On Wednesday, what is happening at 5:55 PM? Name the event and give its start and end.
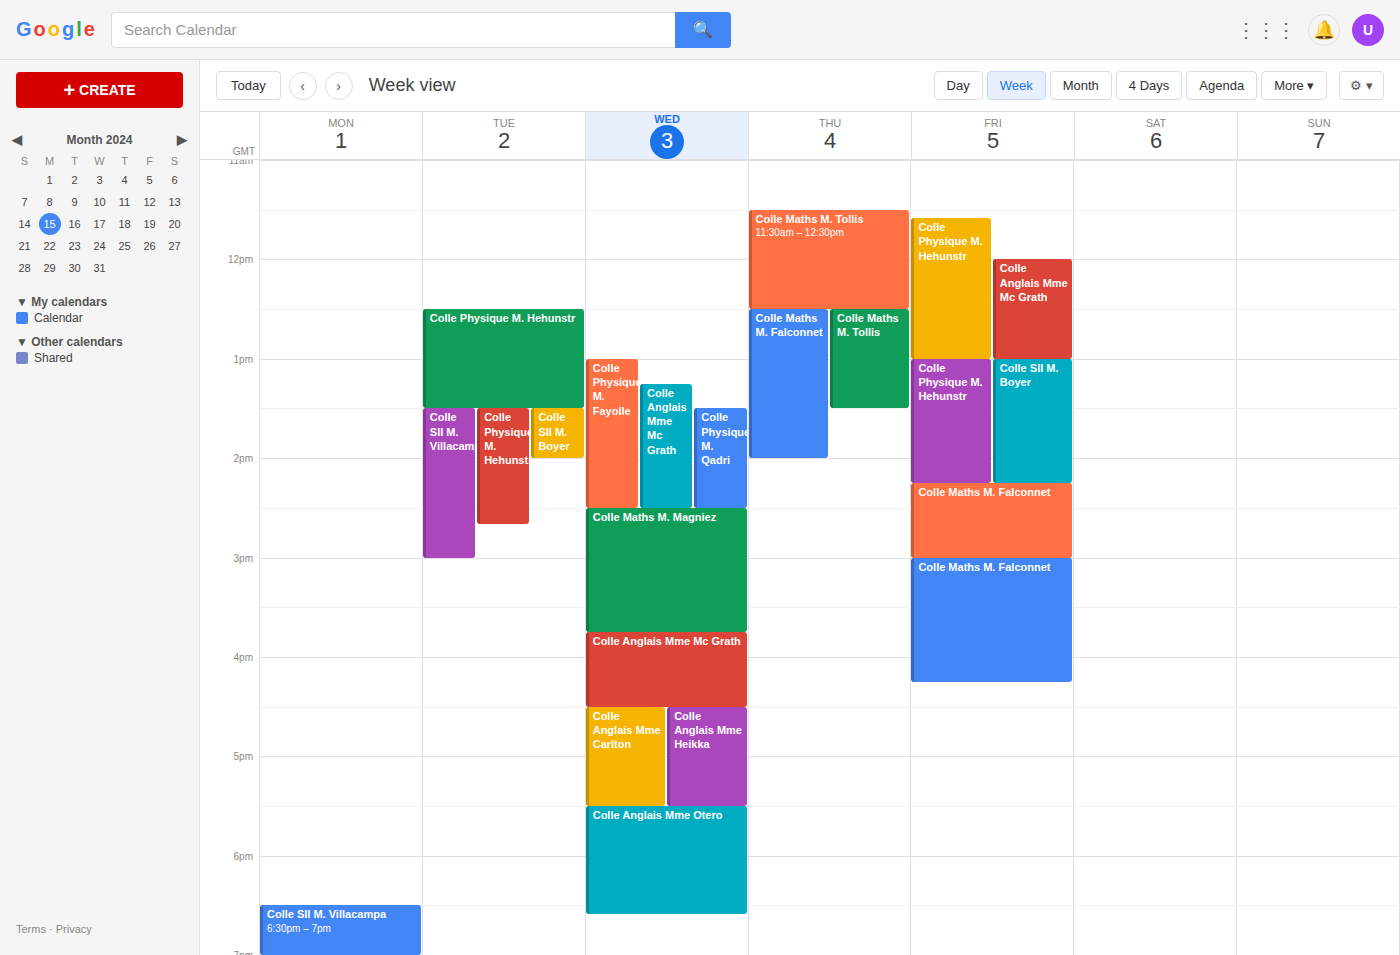
"Colle Anglais Mme Otero", 5:30 PM to 6:35 PM